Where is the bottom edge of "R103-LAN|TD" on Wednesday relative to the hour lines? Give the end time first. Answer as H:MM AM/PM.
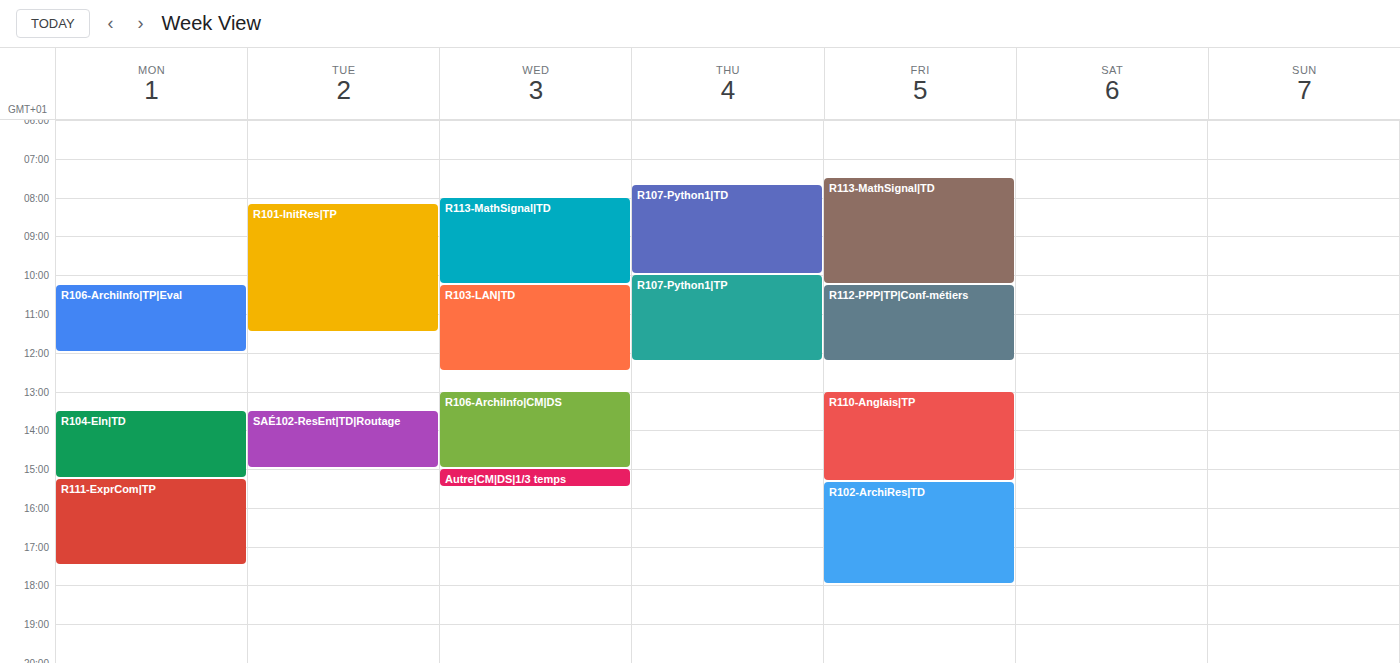
12:30 PM -- halfway between the 12 PM and 1 PM lines.